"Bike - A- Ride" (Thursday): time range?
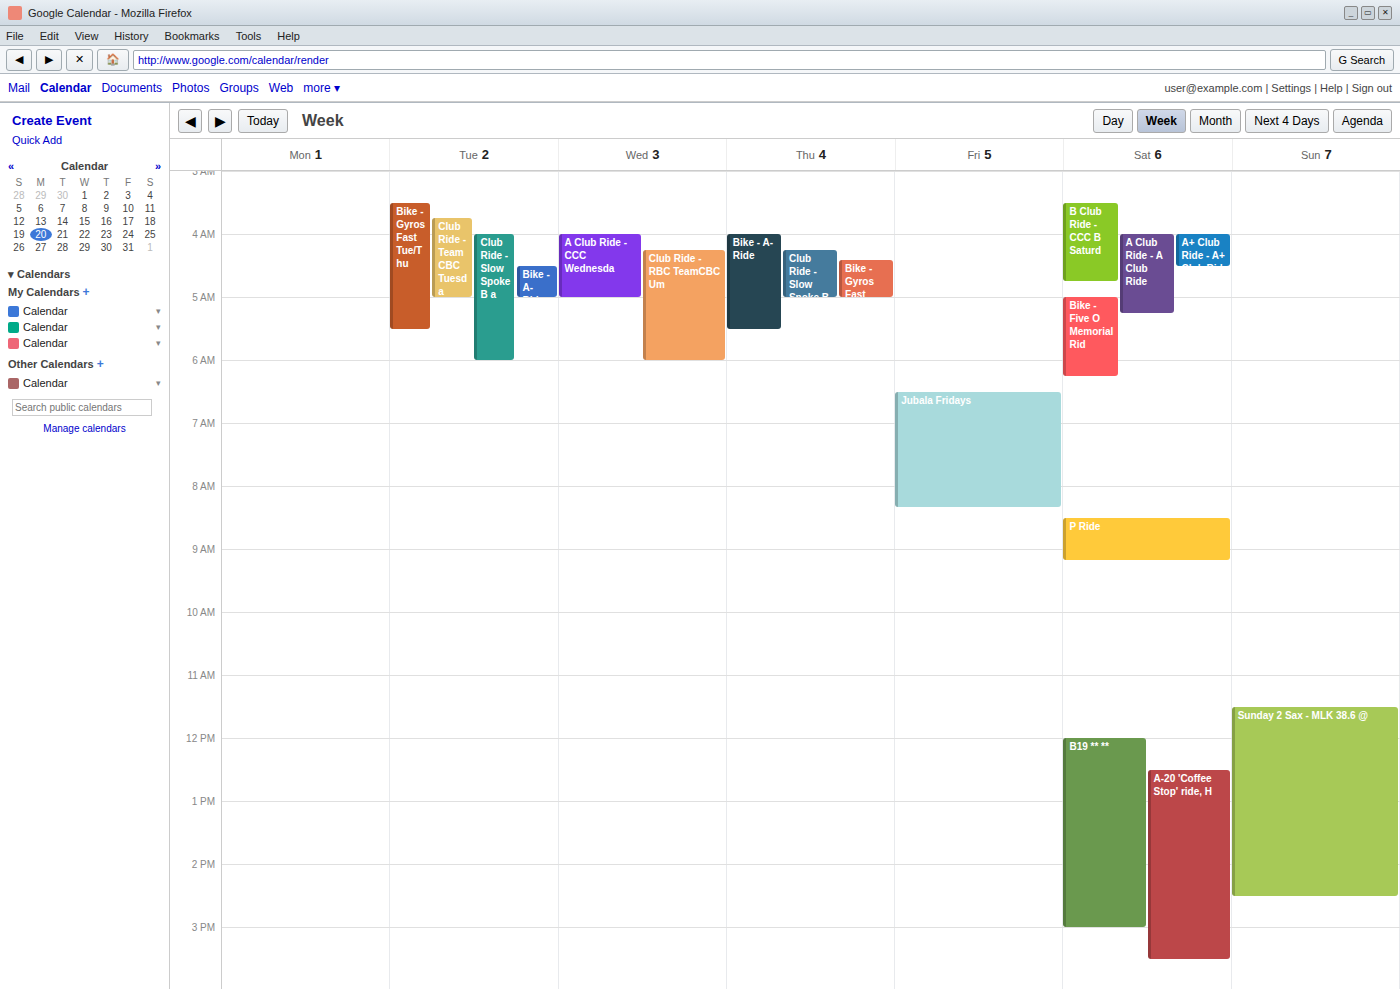
4:00 AM to 5:30 AM